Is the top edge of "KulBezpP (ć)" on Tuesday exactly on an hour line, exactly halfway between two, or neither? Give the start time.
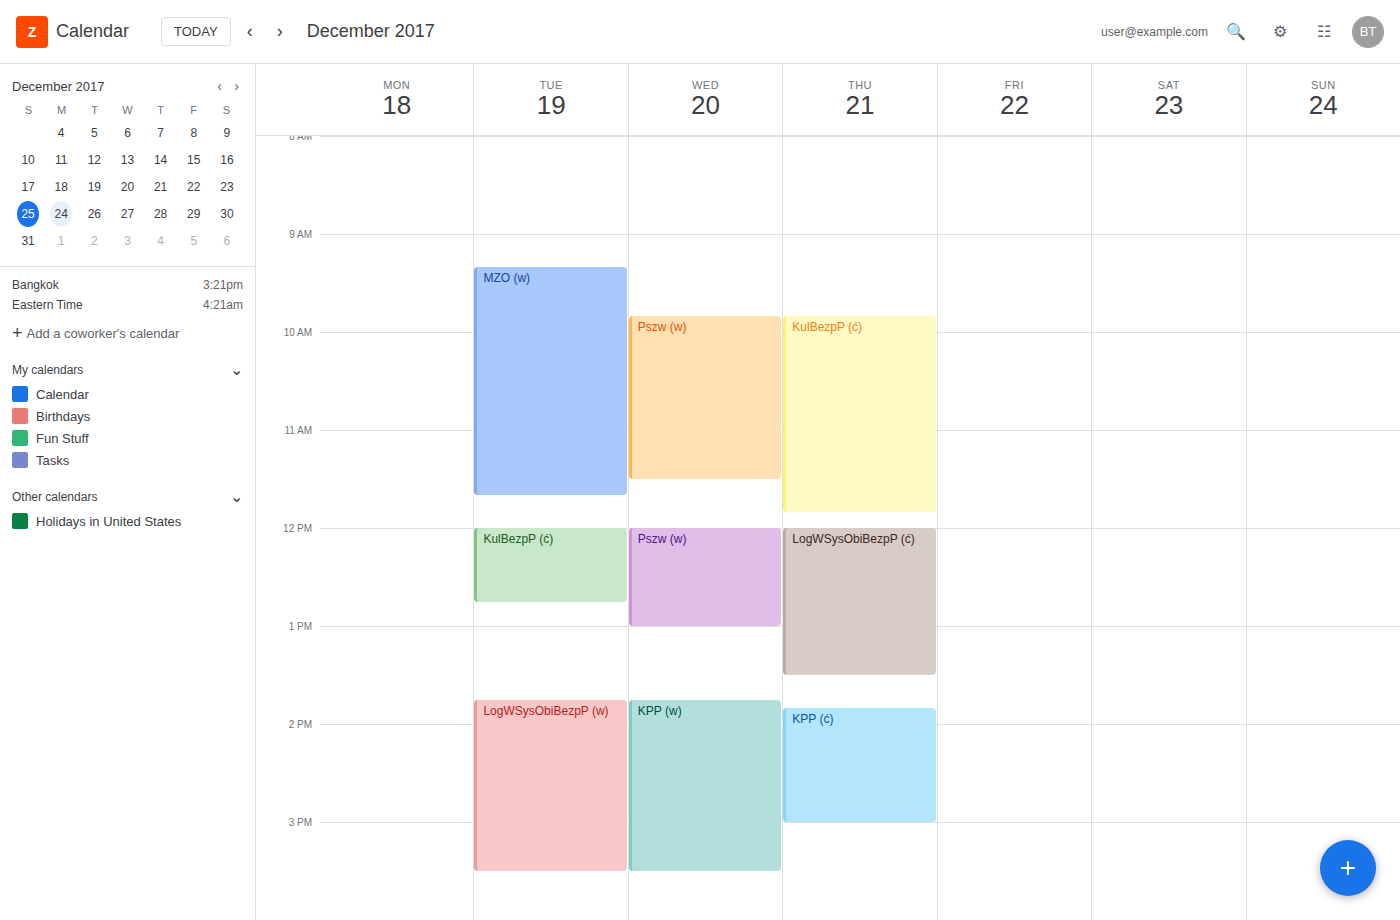
12:00 PM -- exactly on the 12 PM line.